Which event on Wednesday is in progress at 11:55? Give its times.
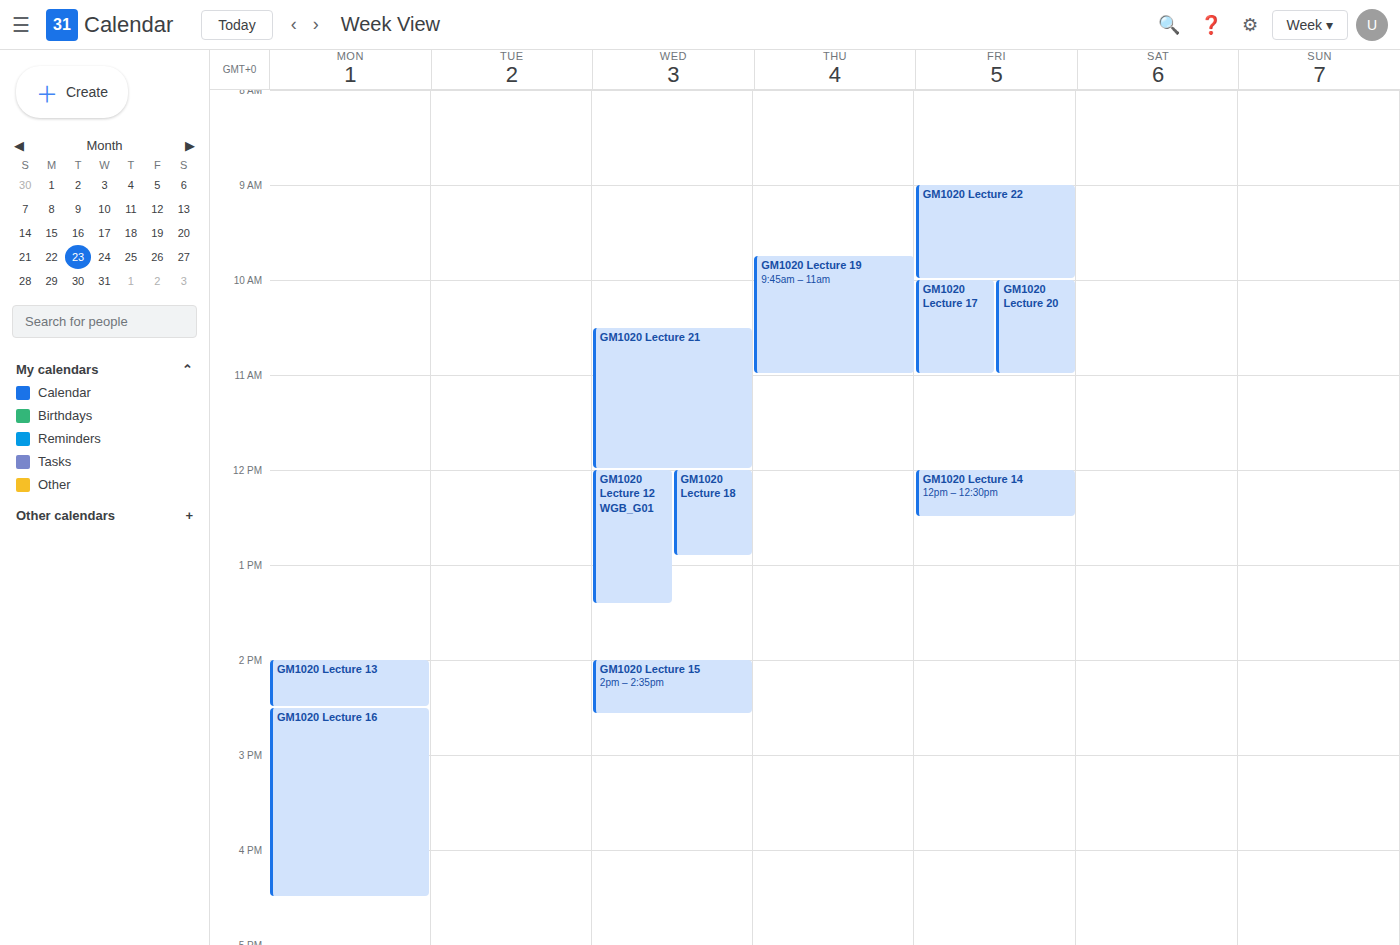
"GM1020 Lecture 21", 10:30 to 12:00